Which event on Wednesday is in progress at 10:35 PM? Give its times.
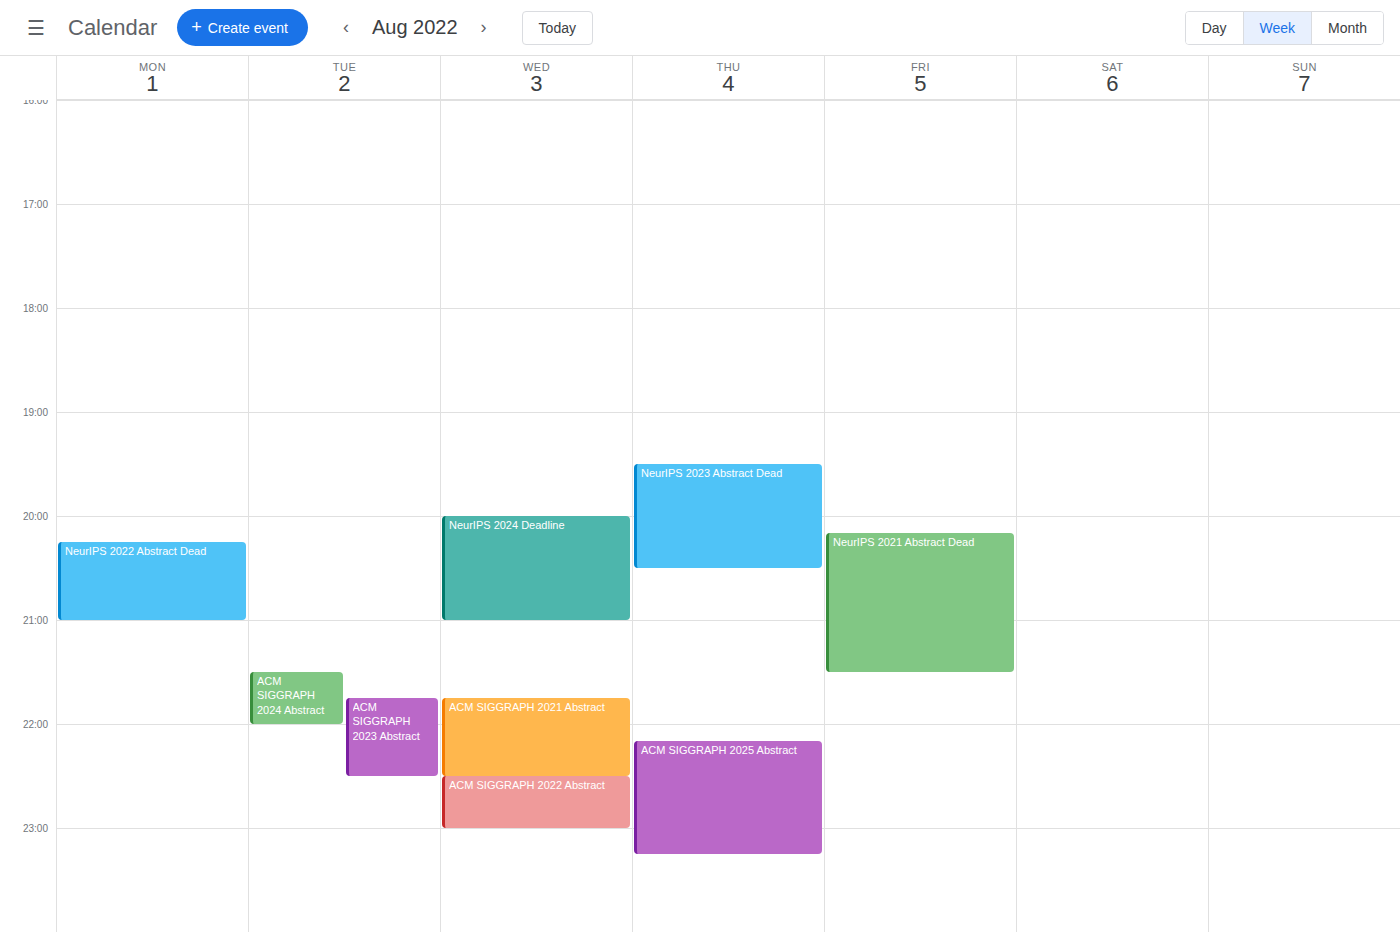
"ACM SIGGRAPH 2022 Abstract", 10:30 PM to 11:00 PM